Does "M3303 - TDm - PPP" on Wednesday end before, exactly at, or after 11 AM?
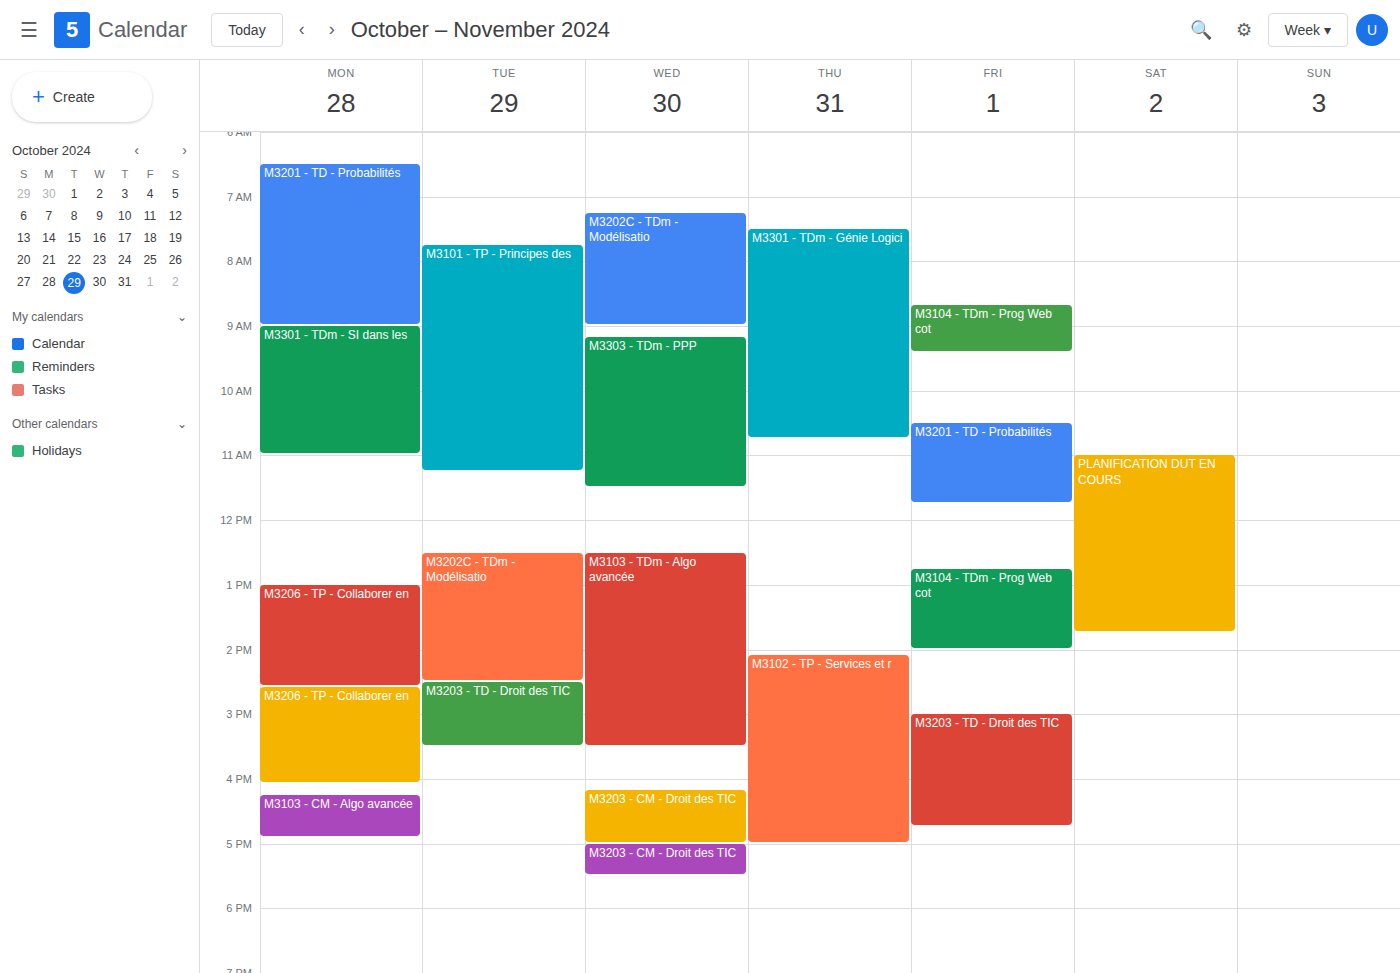
11:30 AM -- after 11 AM, 30 minutes below the 11 AM line.